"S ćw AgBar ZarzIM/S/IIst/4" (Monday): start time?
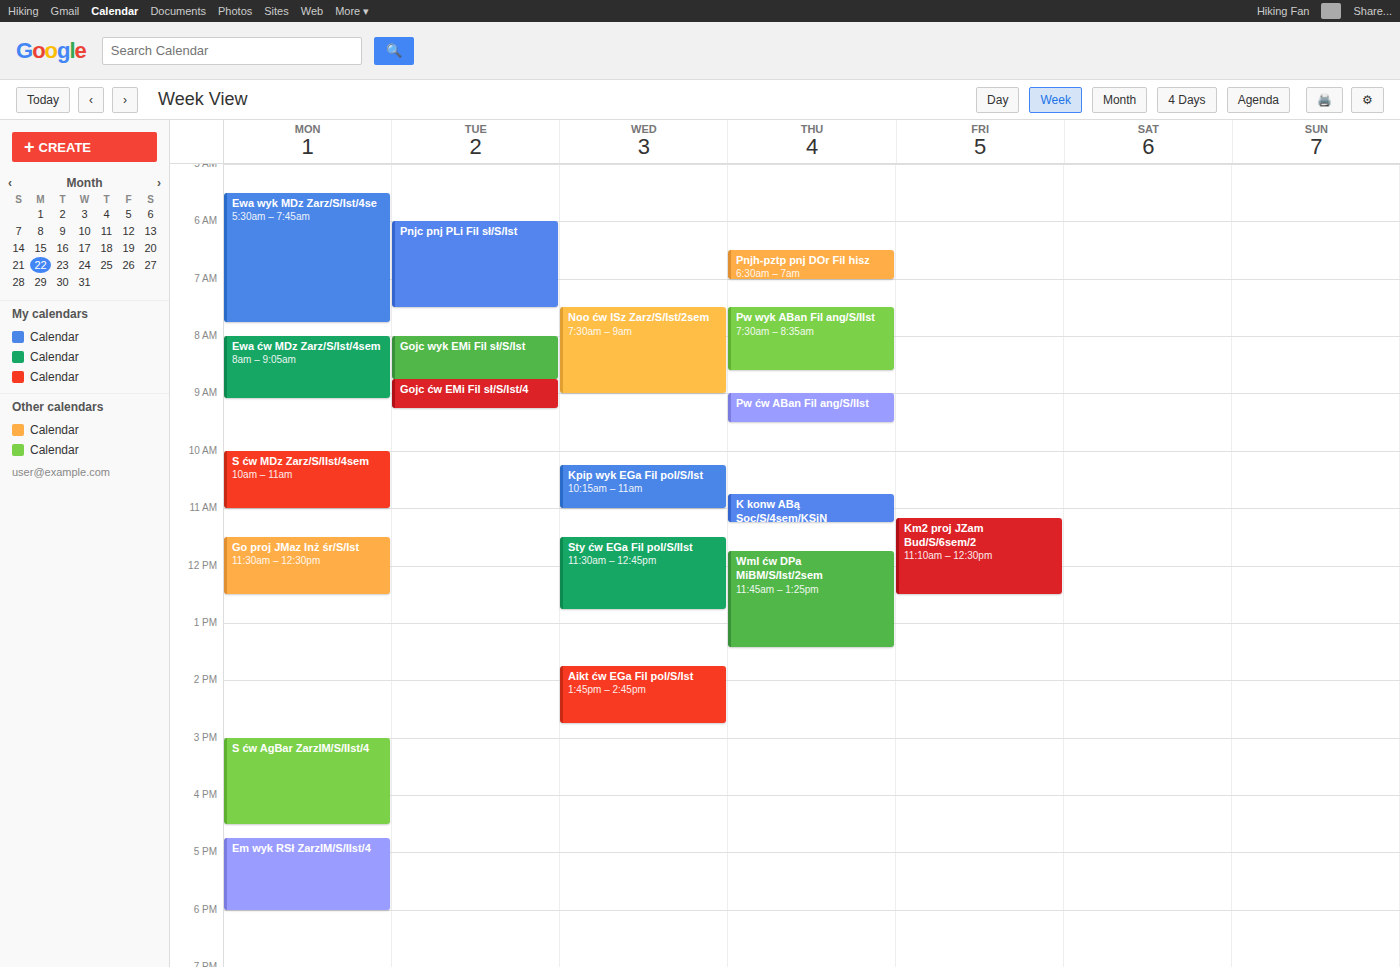
3:00 PM